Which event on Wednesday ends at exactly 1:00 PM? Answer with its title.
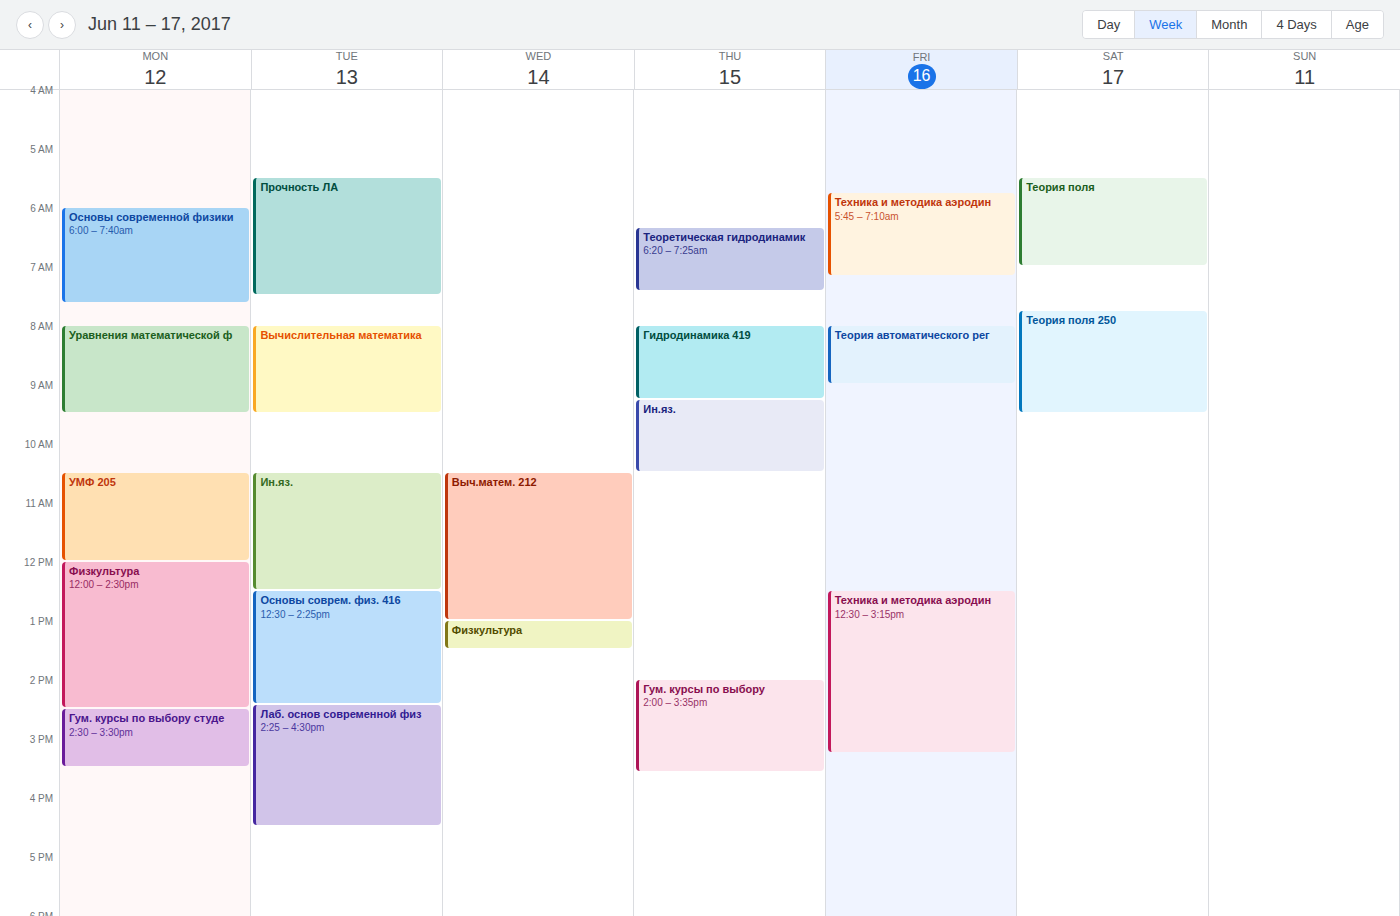
"Выч.матем. 212"